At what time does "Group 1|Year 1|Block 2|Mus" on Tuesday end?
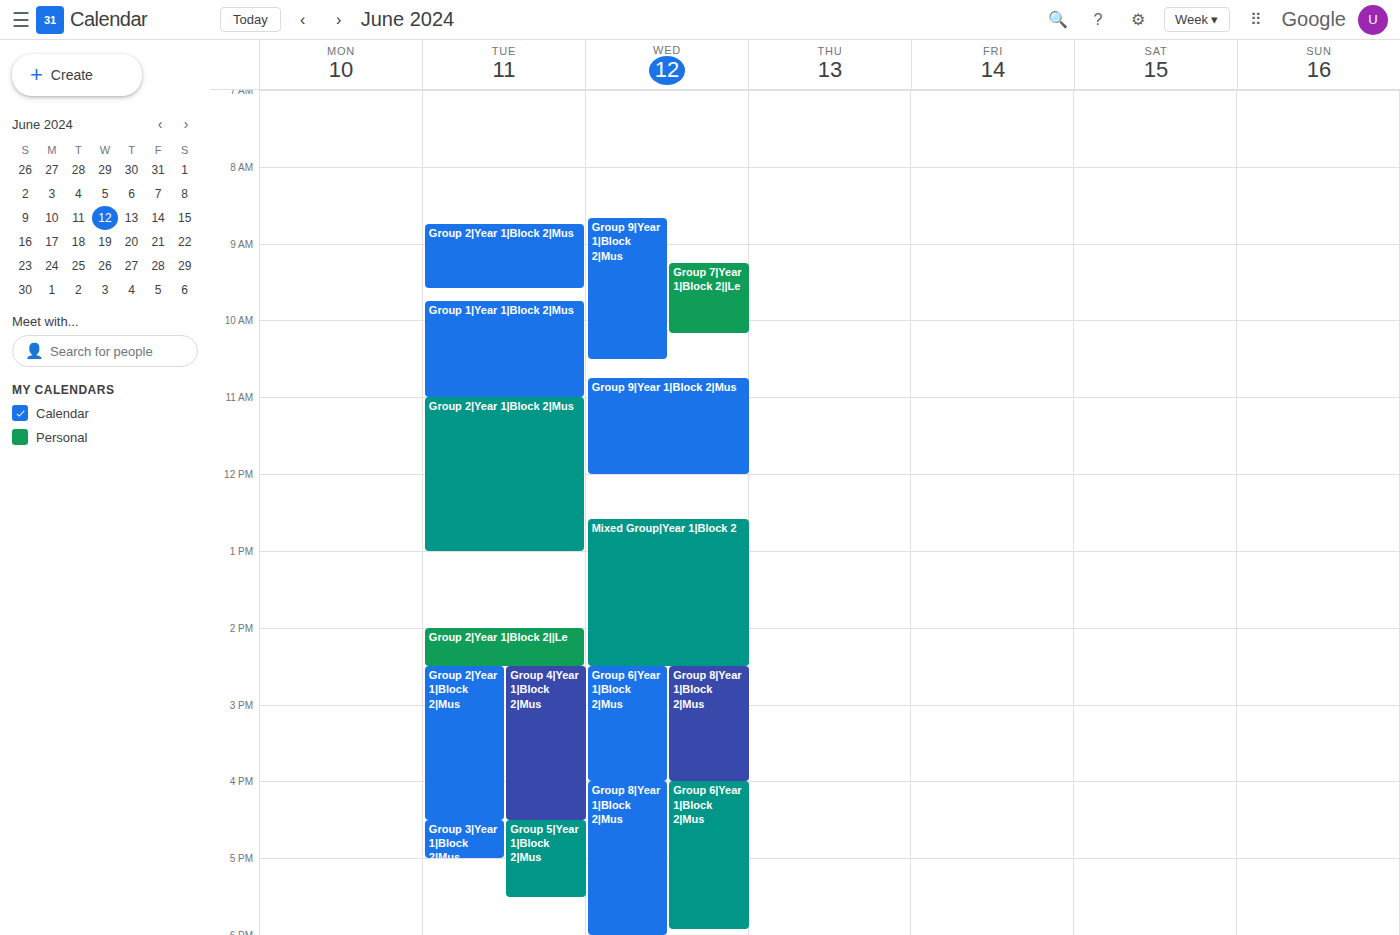
11:00 AM